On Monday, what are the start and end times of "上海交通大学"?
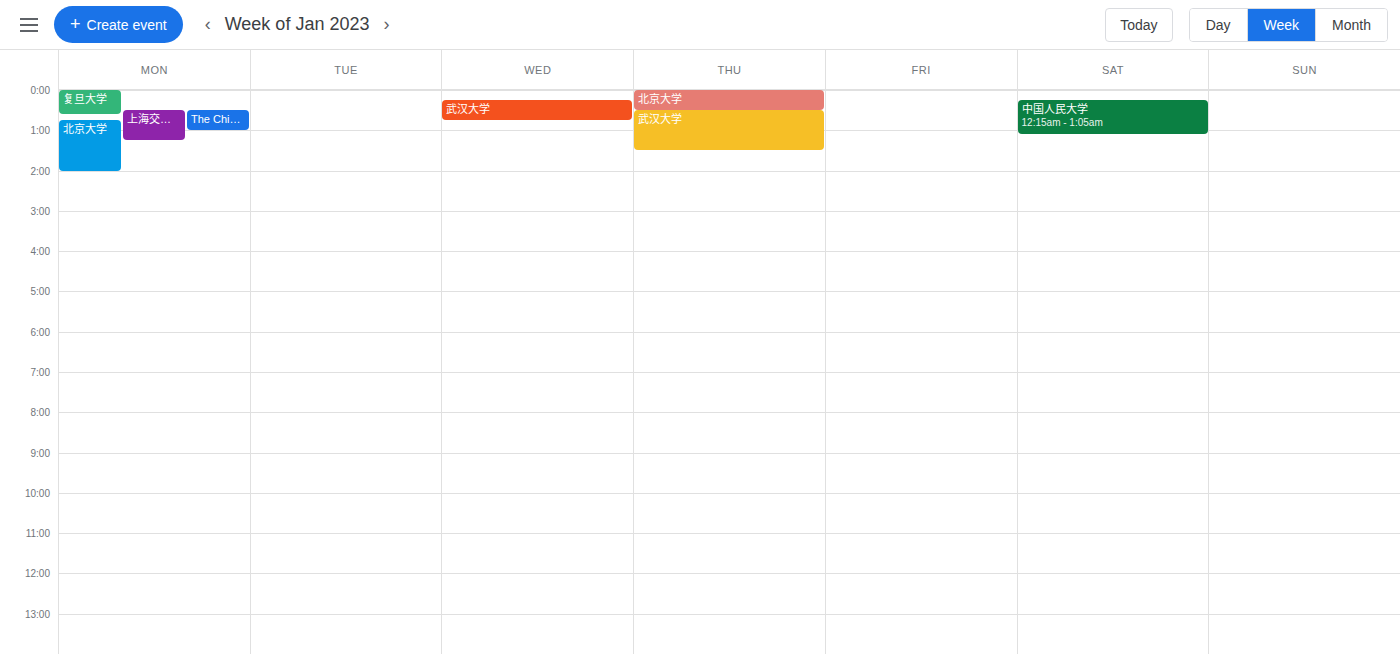
12:30 AM to 1:15 AM